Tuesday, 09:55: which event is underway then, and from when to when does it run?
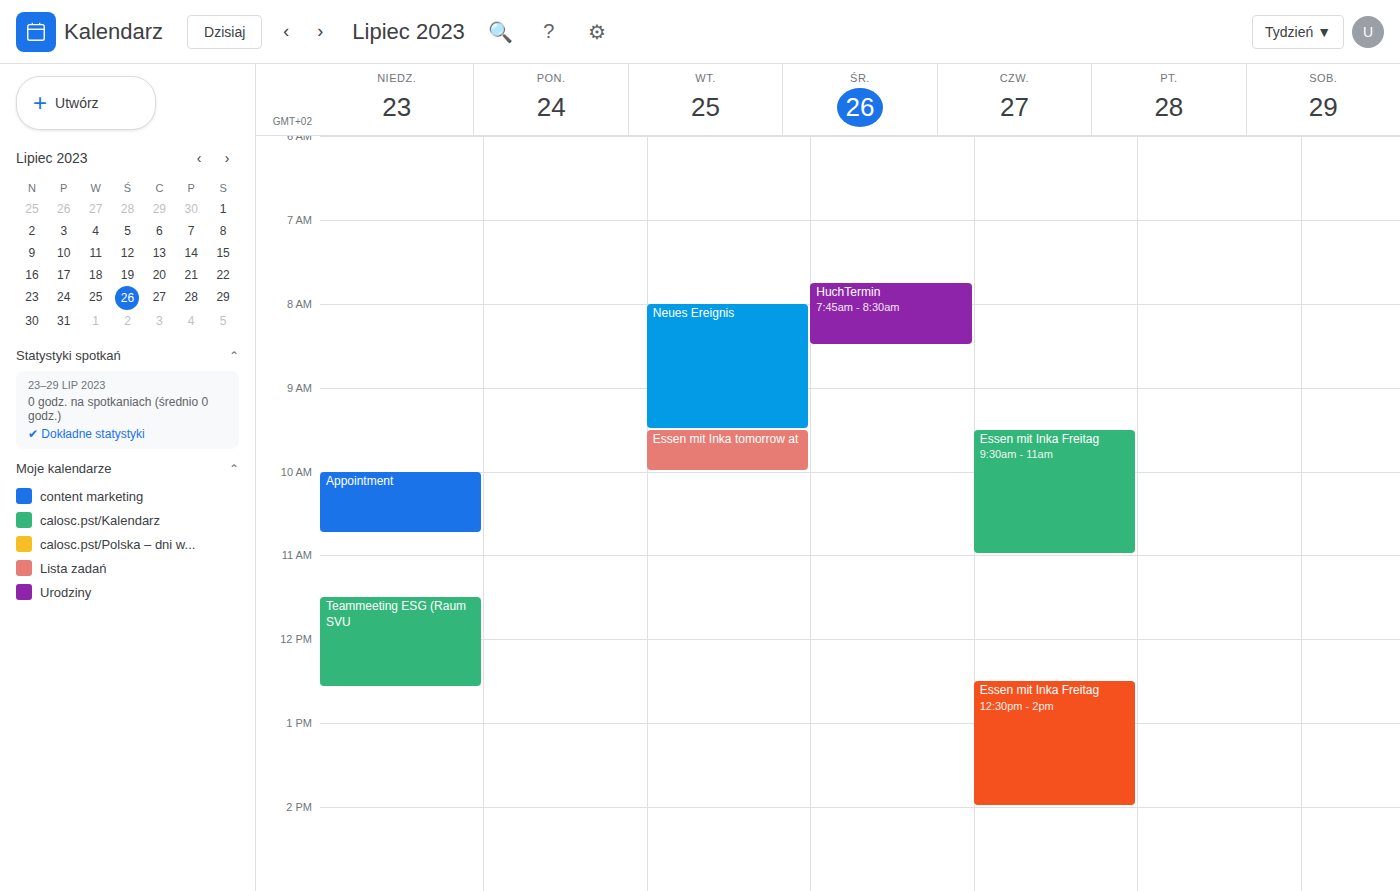
"Essen mit Inka tomorrow at", 09:30 to 10:00